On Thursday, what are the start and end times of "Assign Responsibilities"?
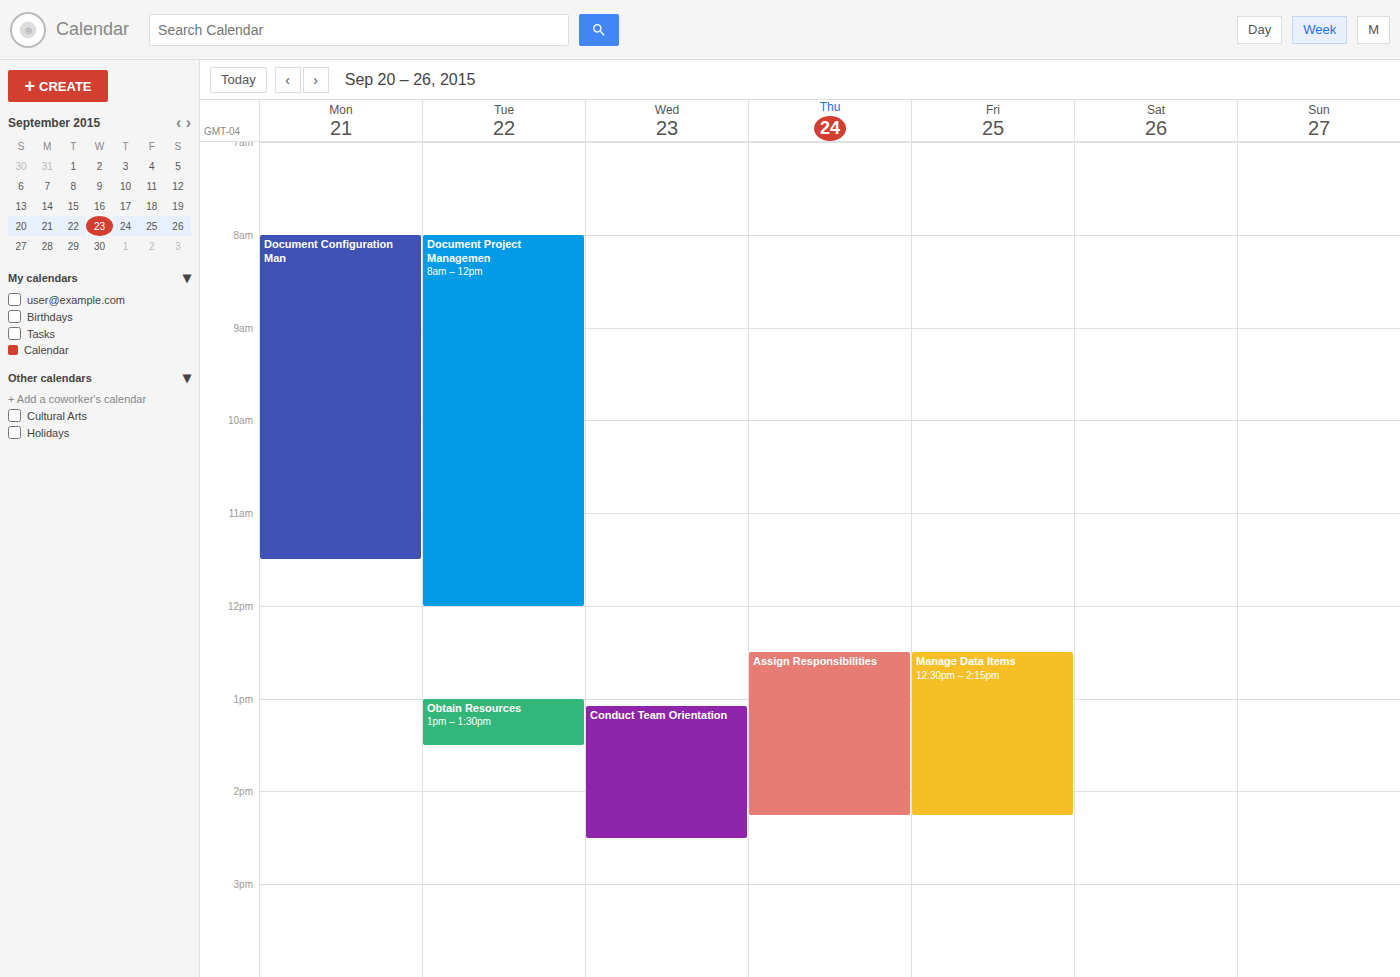
12:30 PM to 2:15 PM